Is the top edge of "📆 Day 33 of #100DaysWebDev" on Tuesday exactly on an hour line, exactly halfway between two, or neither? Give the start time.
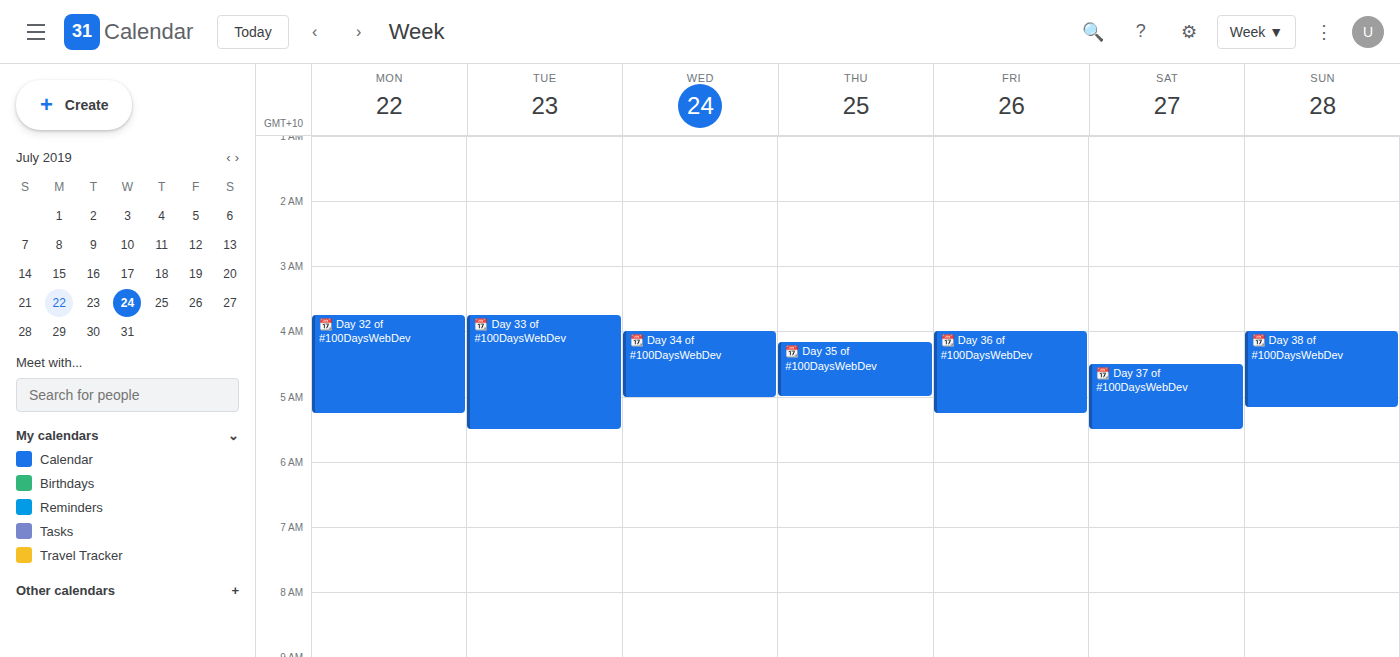
3:45 AM -- neither: three quarters of the way from the 3 AM line to the 4 AM line.